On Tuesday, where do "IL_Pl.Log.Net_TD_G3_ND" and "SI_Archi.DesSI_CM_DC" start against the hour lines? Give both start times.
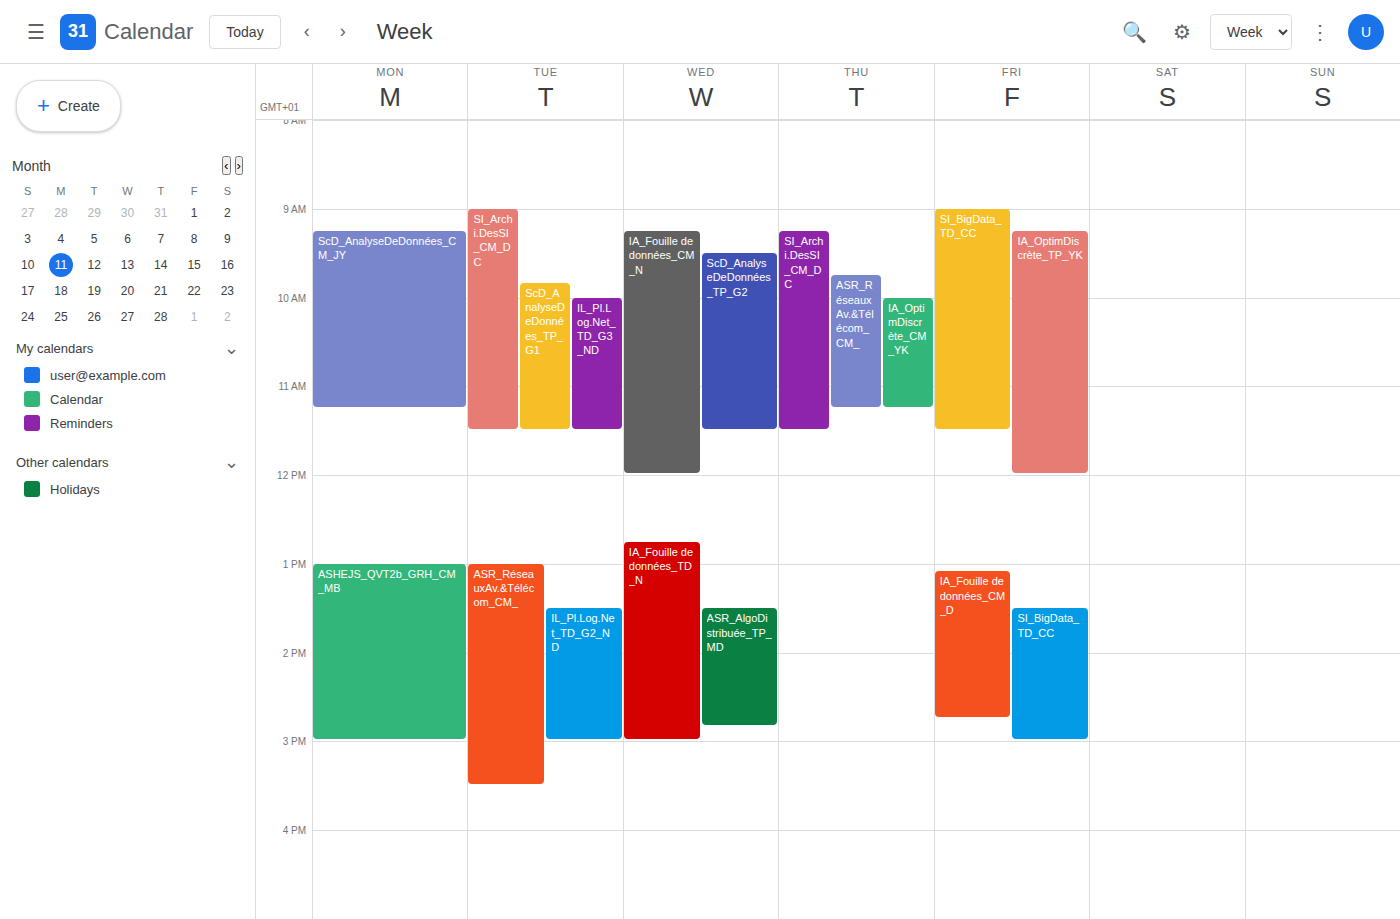
"IL_Pl.Log.Net_TD_G3_ND": 10:00 AM, exactly on the 10 AM line. "SI_Archi.DesSI_CM_DC": 9:00 AM, exactly on the 9 AM line.